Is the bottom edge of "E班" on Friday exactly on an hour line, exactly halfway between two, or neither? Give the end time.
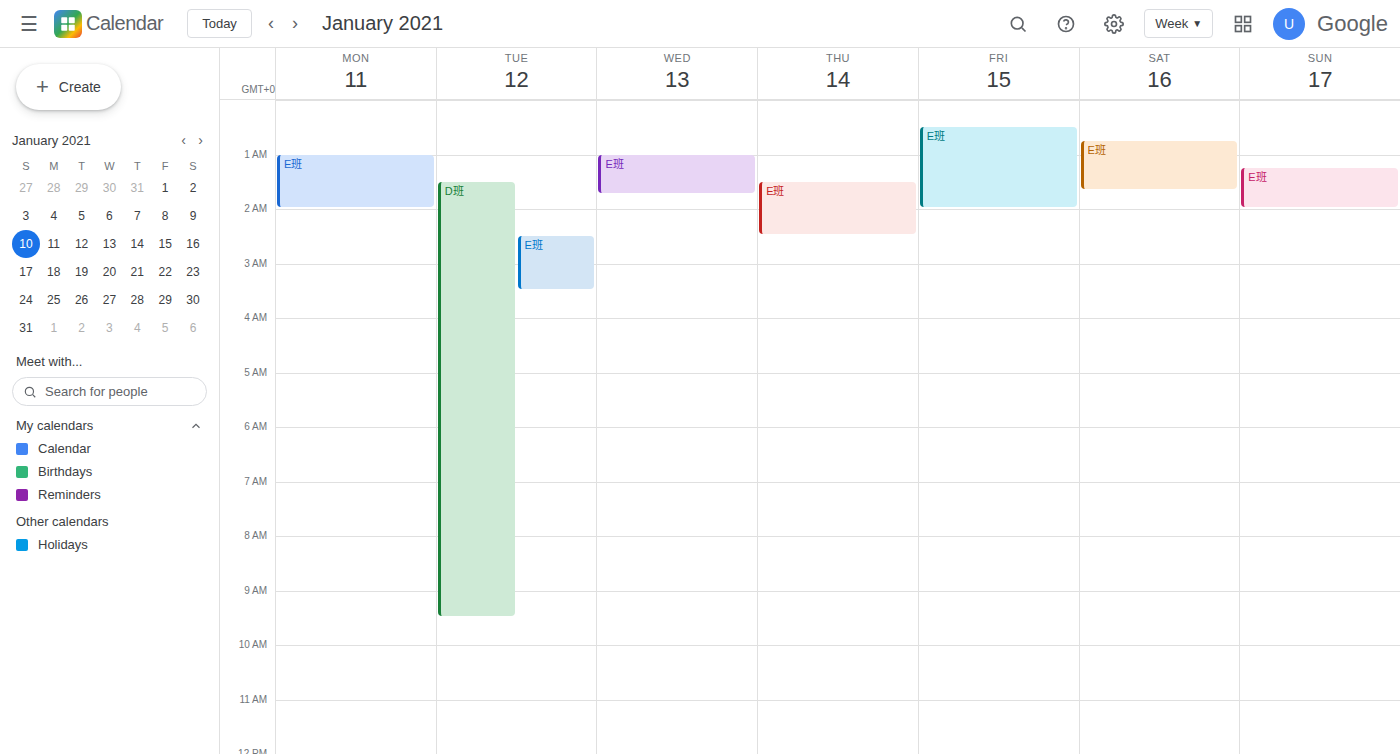
2:00 AM -- exactly on the 2 AM line.